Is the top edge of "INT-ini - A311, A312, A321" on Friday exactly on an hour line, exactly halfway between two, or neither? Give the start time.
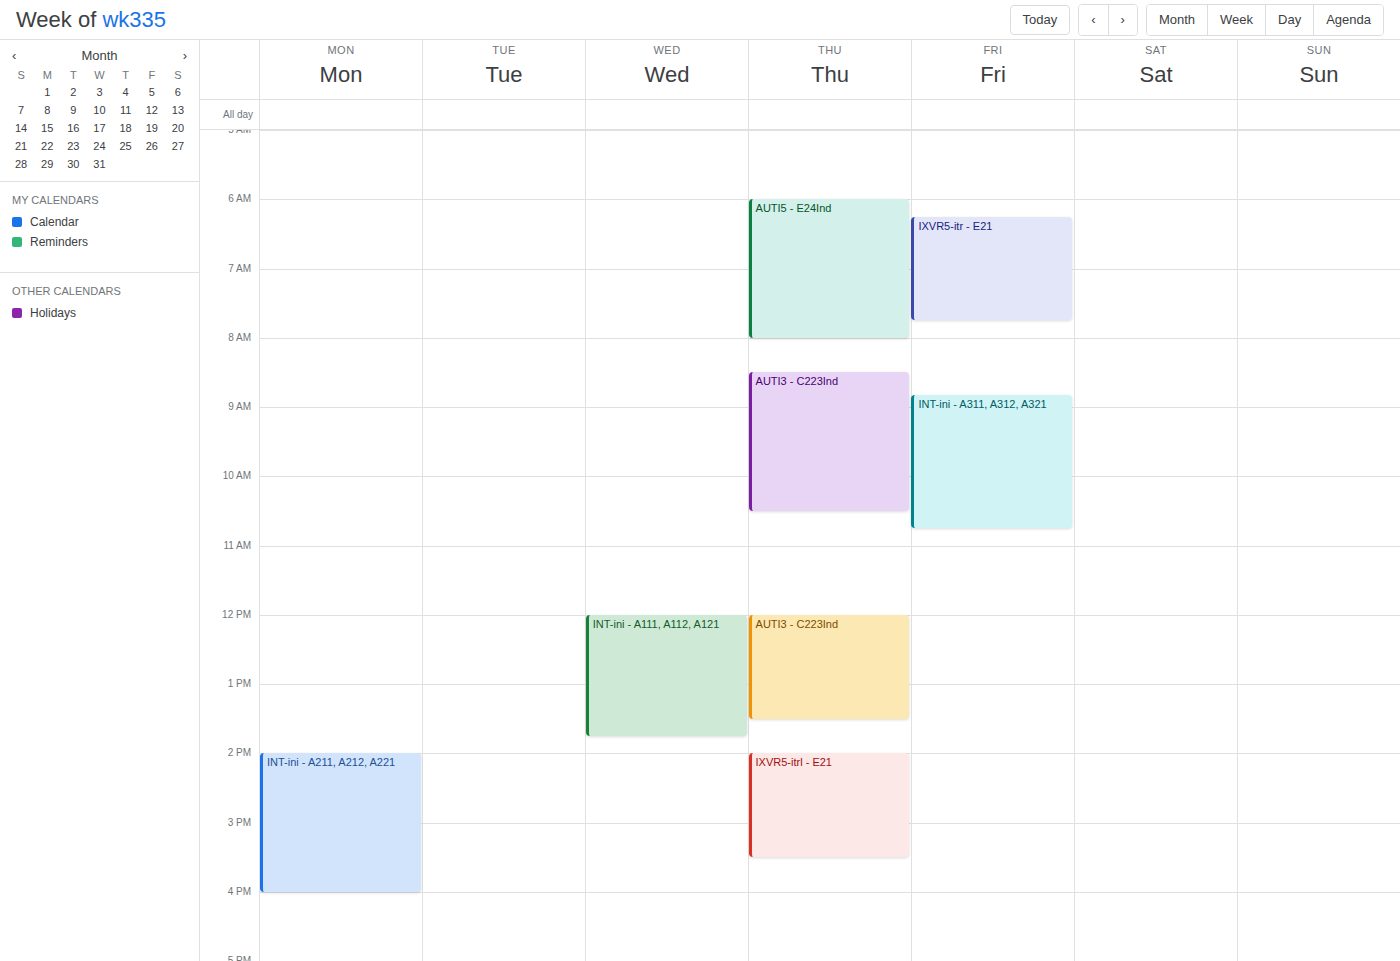
8:50 AM -- neither: 50 minutes below the 8 AM line and 10 minutes above the 9 AM line.